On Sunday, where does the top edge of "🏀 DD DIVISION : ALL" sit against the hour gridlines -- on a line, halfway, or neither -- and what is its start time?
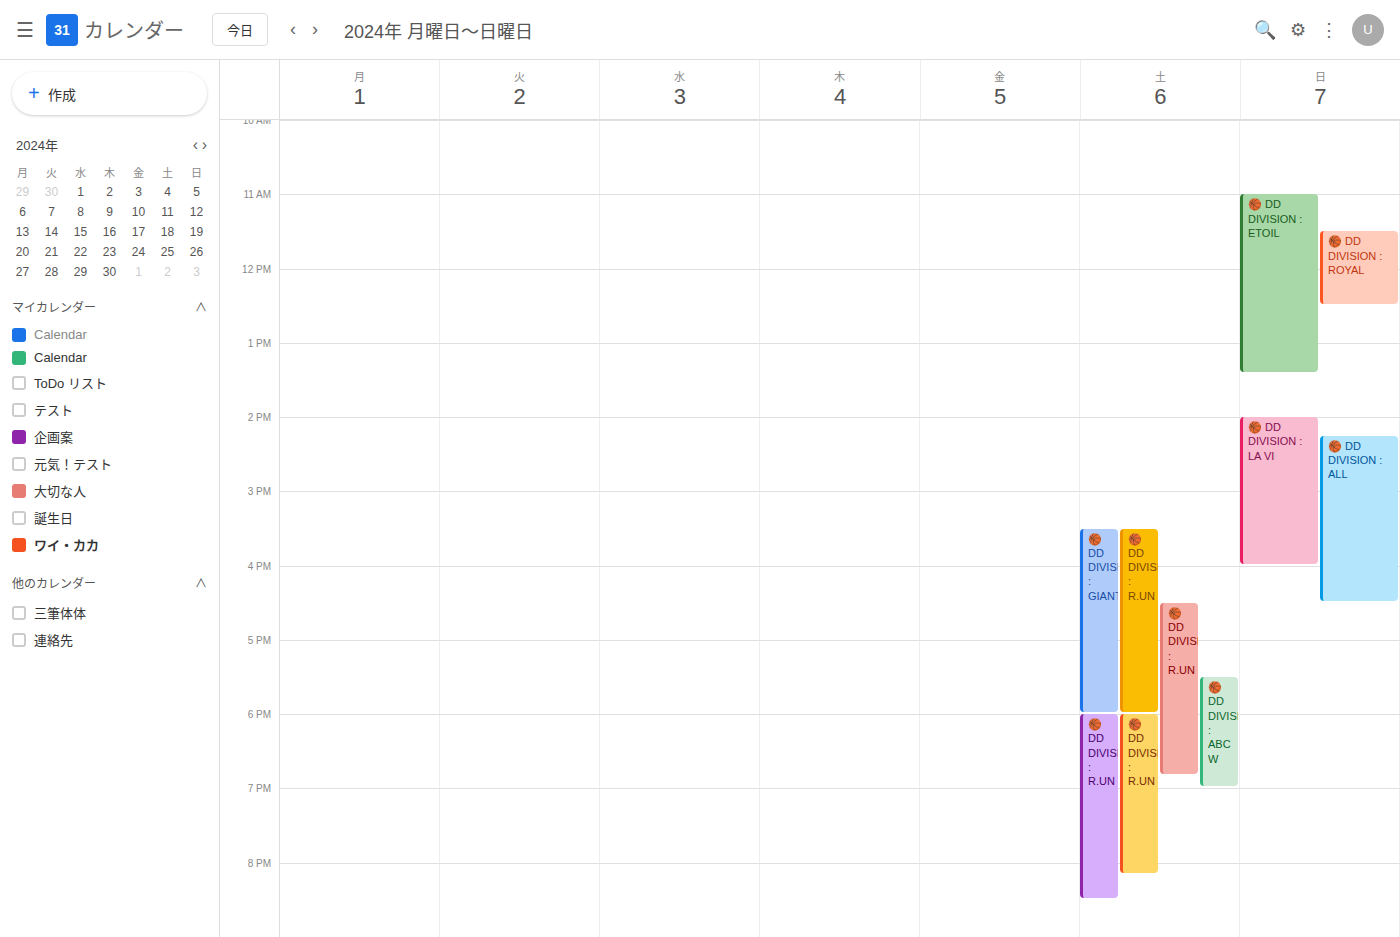
14:15 -- neither: a quarter of the way from the 14:00 line to the 15:00 line.